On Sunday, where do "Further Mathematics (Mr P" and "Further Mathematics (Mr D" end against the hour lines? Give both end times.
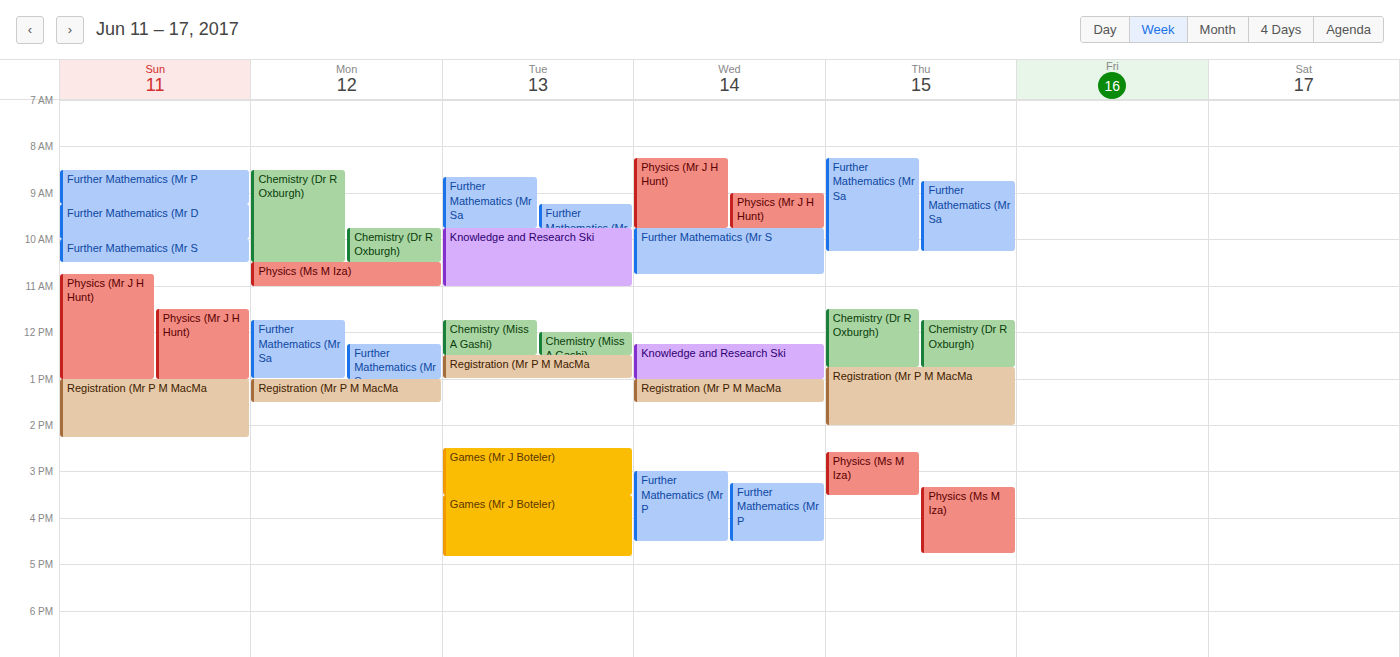
"Further Mathematics (Mr P": 9:15 AM, neither: a quarter of the way from the 9 AM line to the 10 AM line. "Further Mathematics (Mr D": 10:00 AM, exactly on the 10 AM line.